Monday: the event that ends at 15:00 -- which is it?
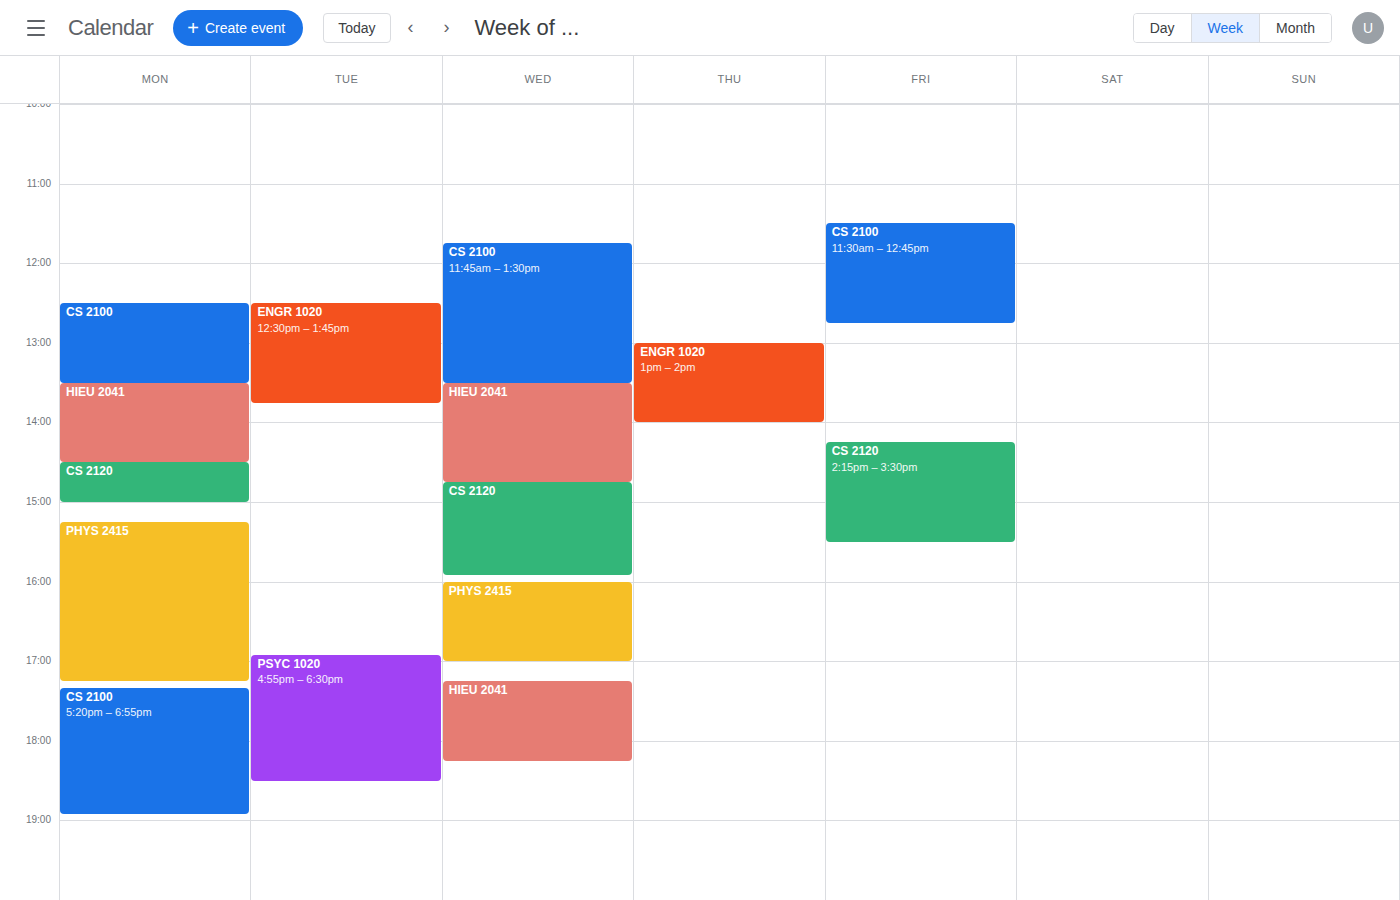
"CS 2120"